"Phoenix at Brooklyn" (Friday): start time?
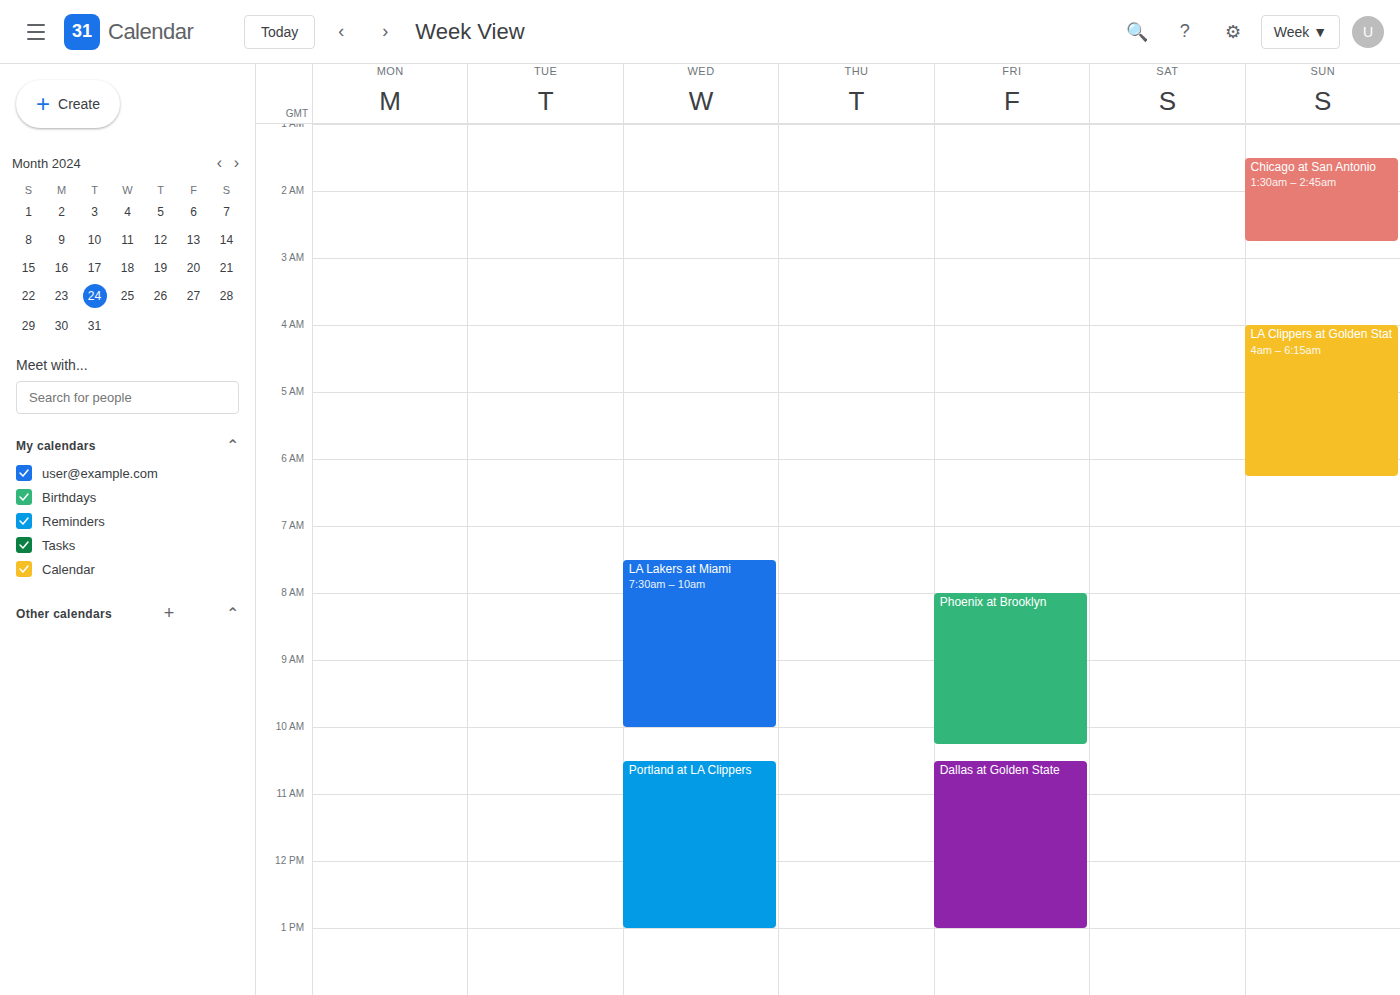
8:00 AM